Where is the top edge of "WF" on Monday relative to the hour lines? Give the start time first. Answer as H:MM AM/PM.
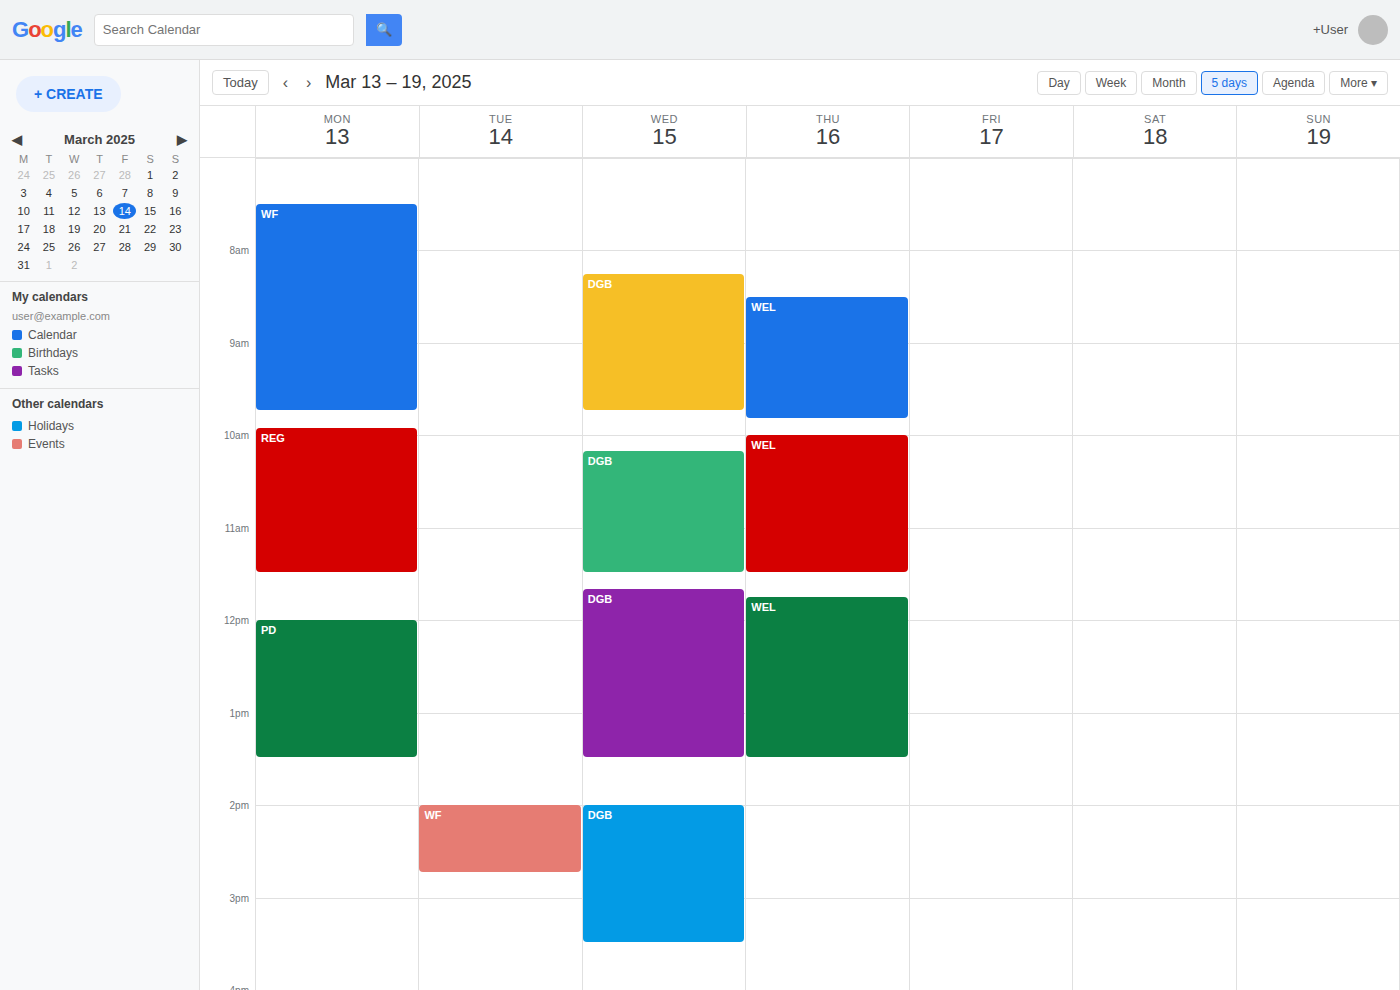
7:30 AM -- halfway between the 7 AM and 8 AM lines.